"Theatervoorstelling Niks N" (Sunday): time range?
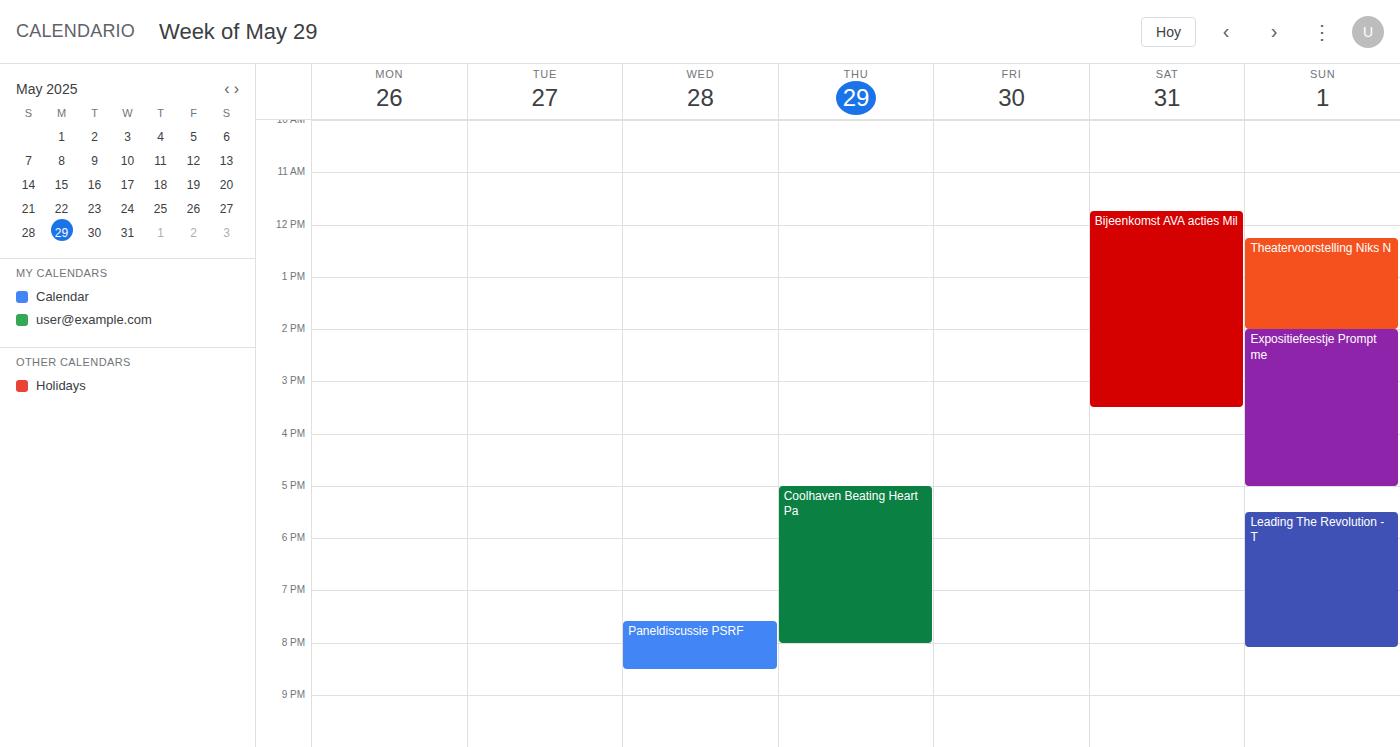
12:15 PM to 2:00 PM